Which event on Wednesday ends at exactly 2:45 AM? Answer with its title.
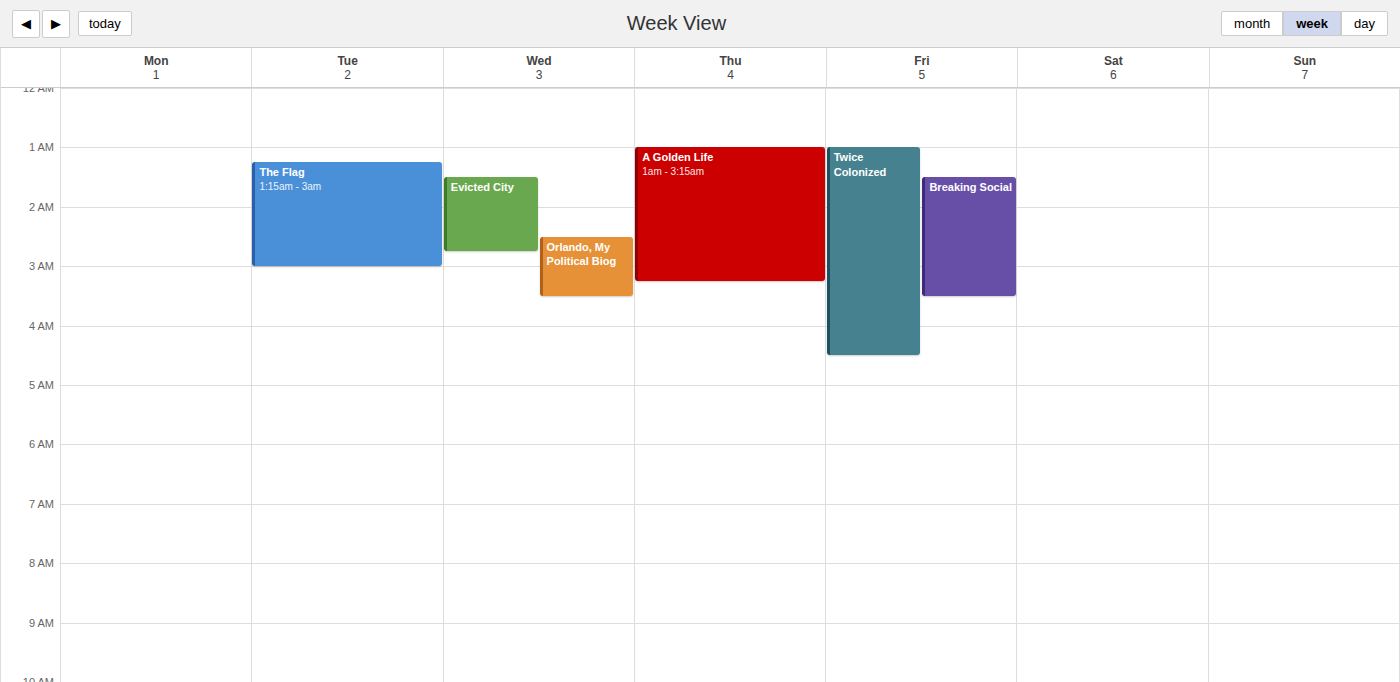
"Evicted City"